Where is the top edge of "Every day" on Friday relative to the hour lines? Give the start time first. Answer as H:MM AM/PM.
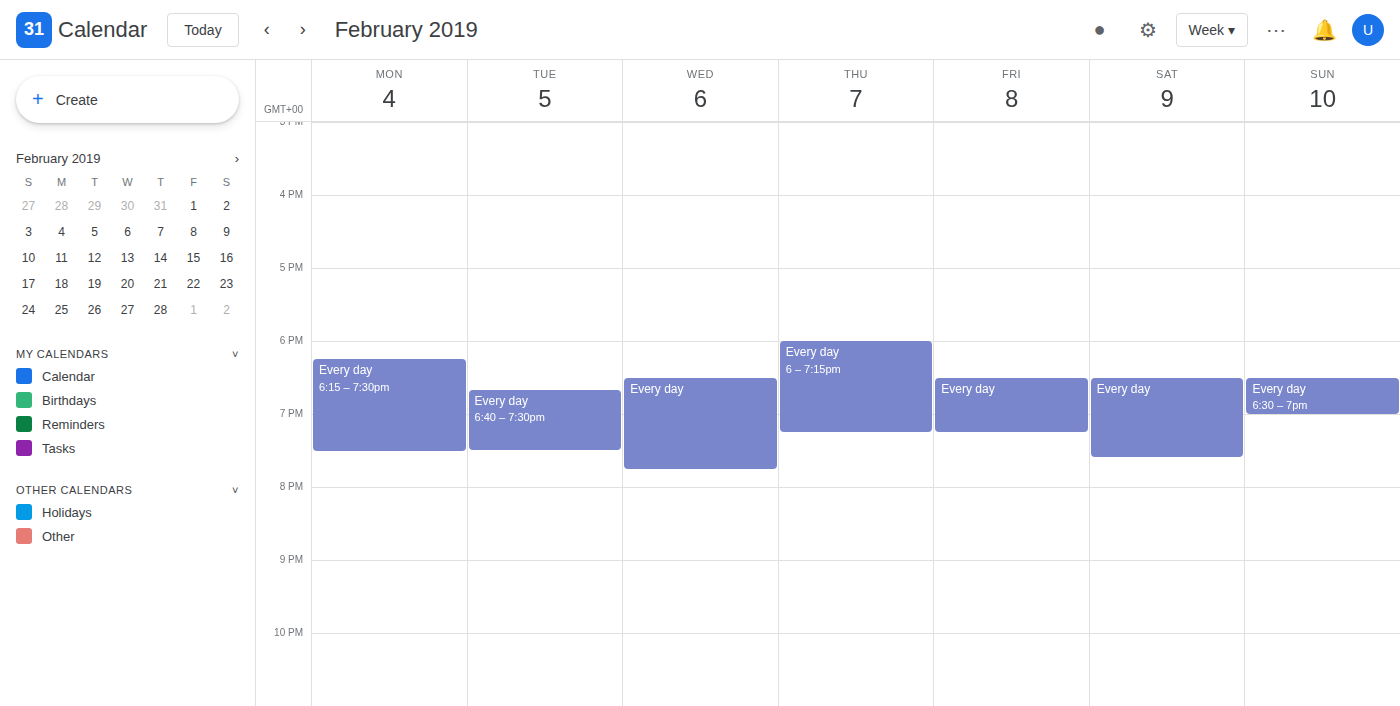
6:30 PM -- halfway between the 6 PM and 7 PM lines.